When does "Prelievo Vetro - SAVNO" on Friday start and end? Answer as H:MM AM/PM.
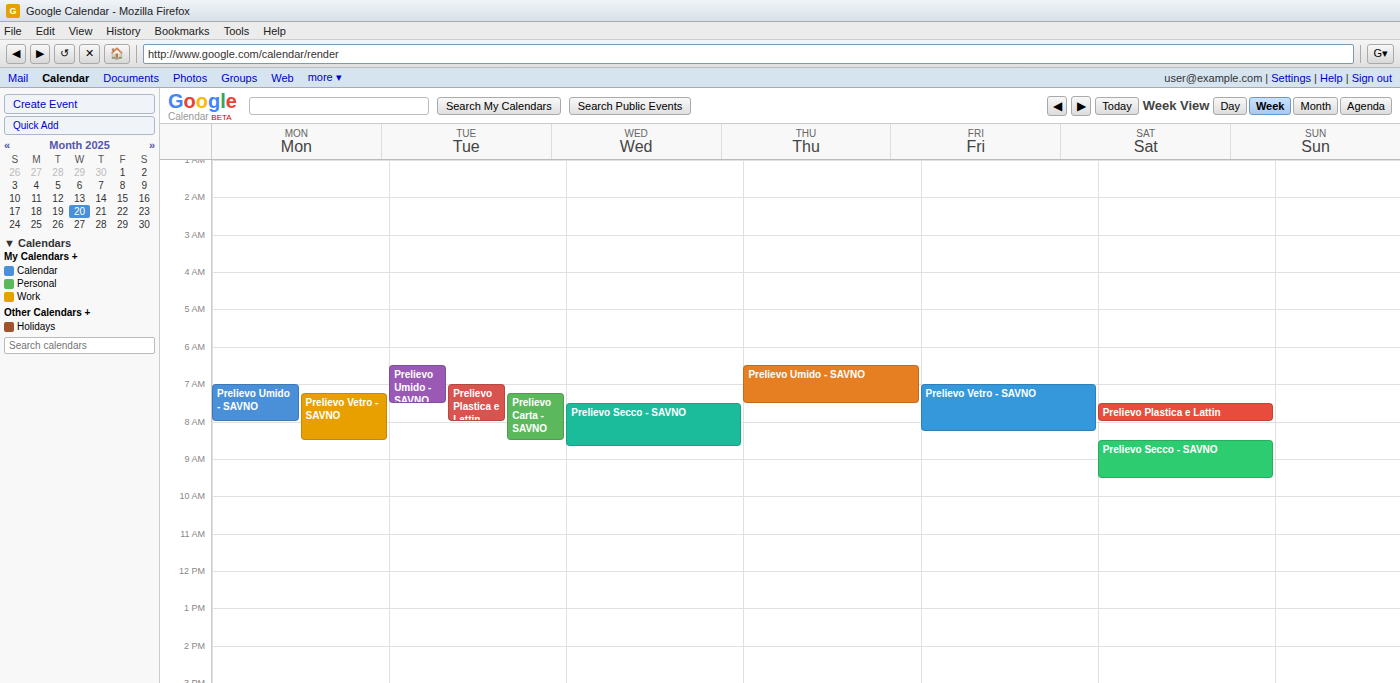
7:00 AM to 8:15 AM